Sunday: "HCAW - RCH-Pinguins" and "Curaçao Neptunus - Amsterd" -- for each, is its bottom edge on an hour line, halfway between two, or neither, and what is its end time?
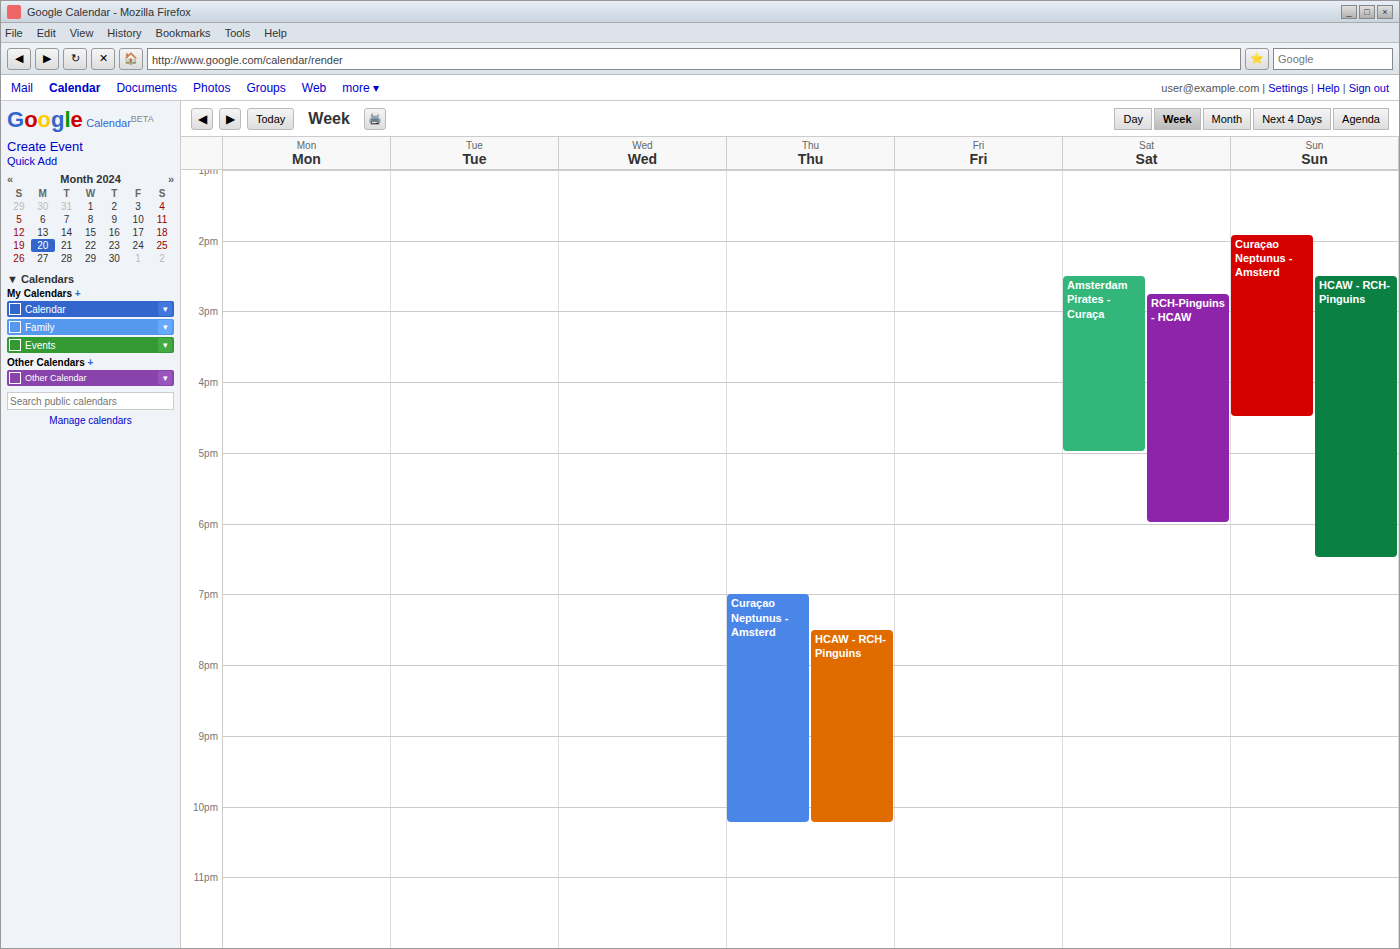
"HCAW - RCH-Pinguins": 6:30 PM, halfway between the 6 PM and 7 PM lines. "Curaçao Neptunus - Amsterd": 4:30 PM, halfway between the 4 PM and 5 PM lines.